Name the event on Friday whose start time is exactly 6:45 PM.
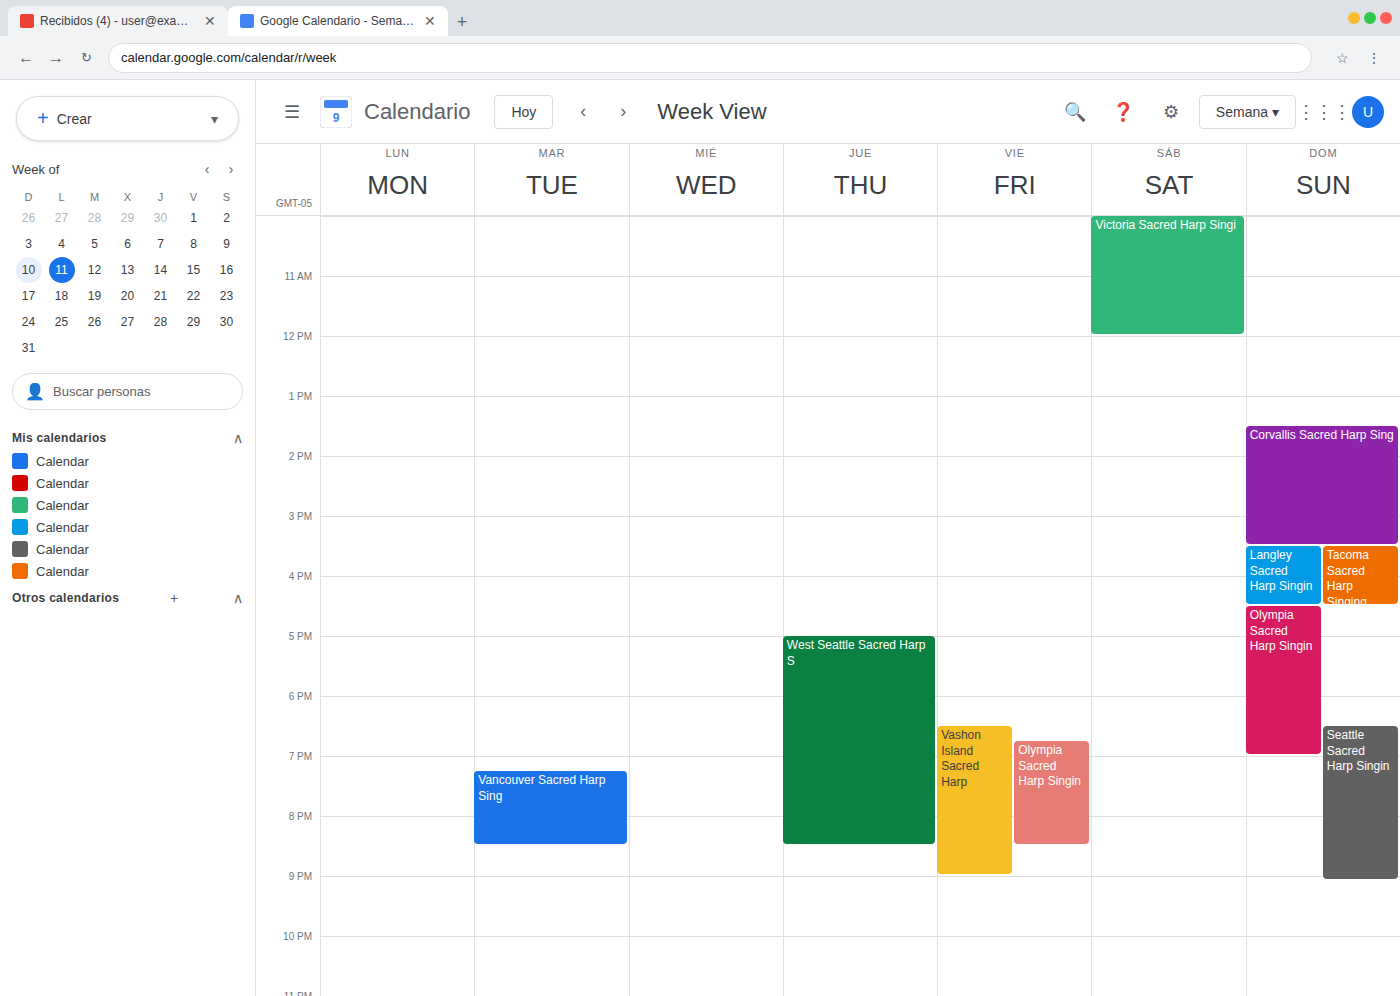
"Olympia Sacred Harp Singin"